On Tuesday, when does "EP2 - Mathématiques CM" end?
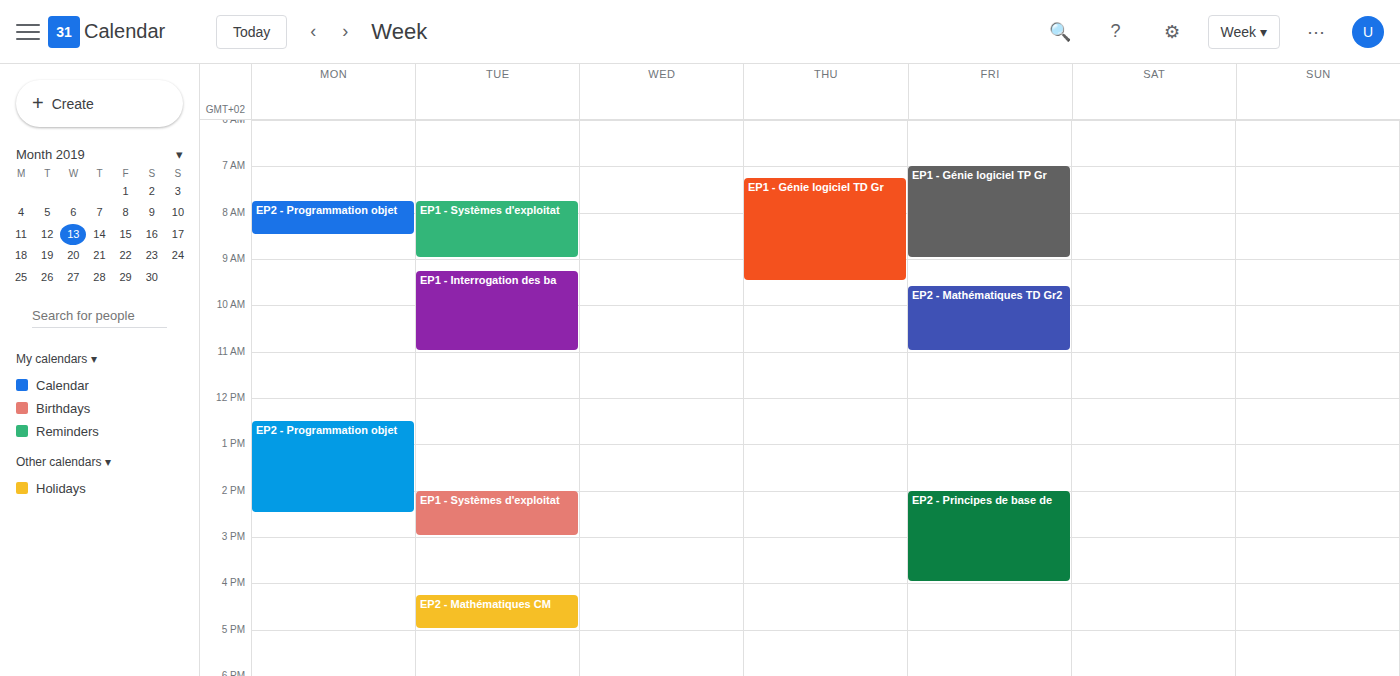
5:00 PM